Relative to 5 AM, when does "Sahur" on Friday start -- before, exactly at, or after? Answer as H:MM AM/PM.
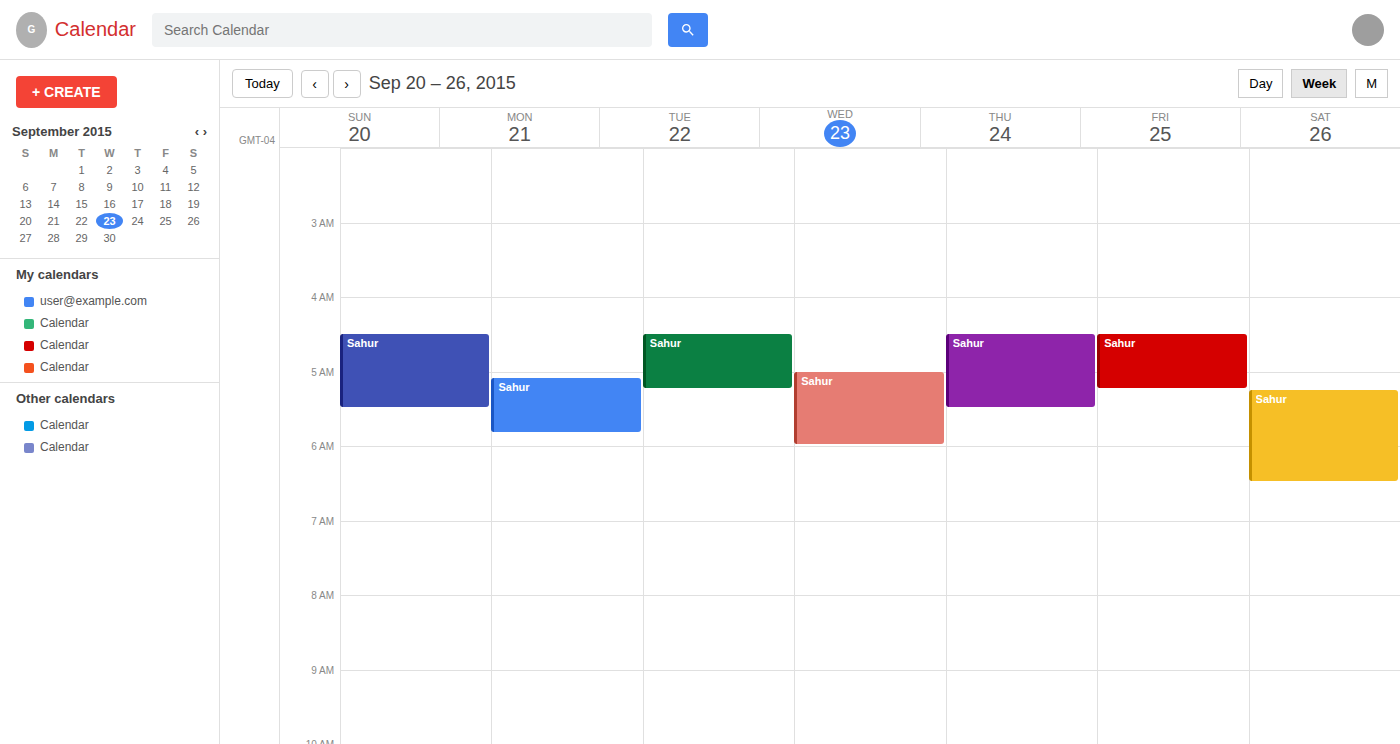
4:30 AM -- before 5 AM, 30 minutes above the 5 AM line.